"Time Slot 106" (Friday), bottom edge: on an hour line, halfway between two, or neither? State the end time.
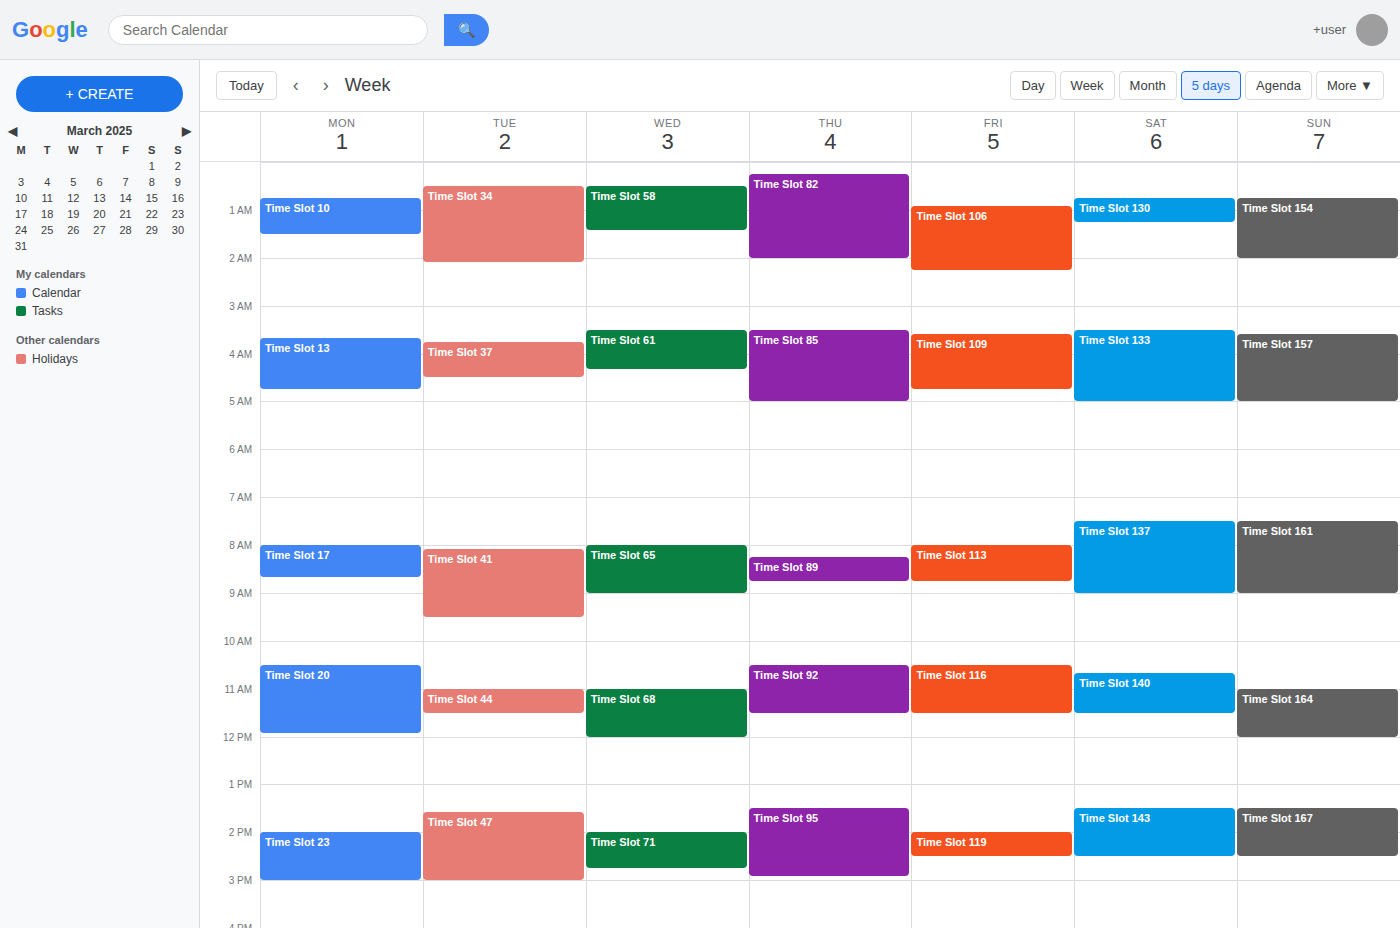
2:15 AM -- neither: a quarter of the way from the 2 AM line to the 3 AM line.